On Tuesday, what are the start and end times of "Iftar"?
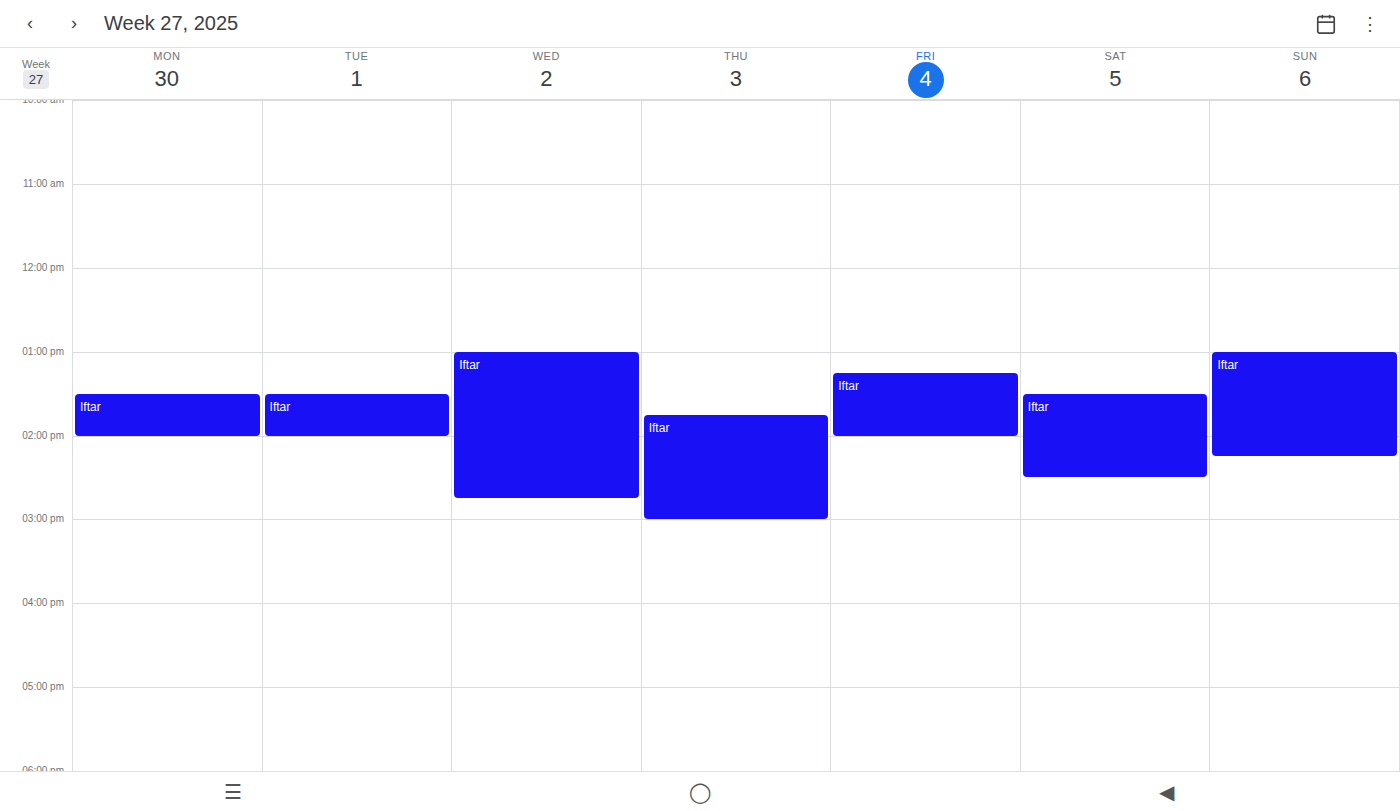
1:30 PM to 2:00 PM